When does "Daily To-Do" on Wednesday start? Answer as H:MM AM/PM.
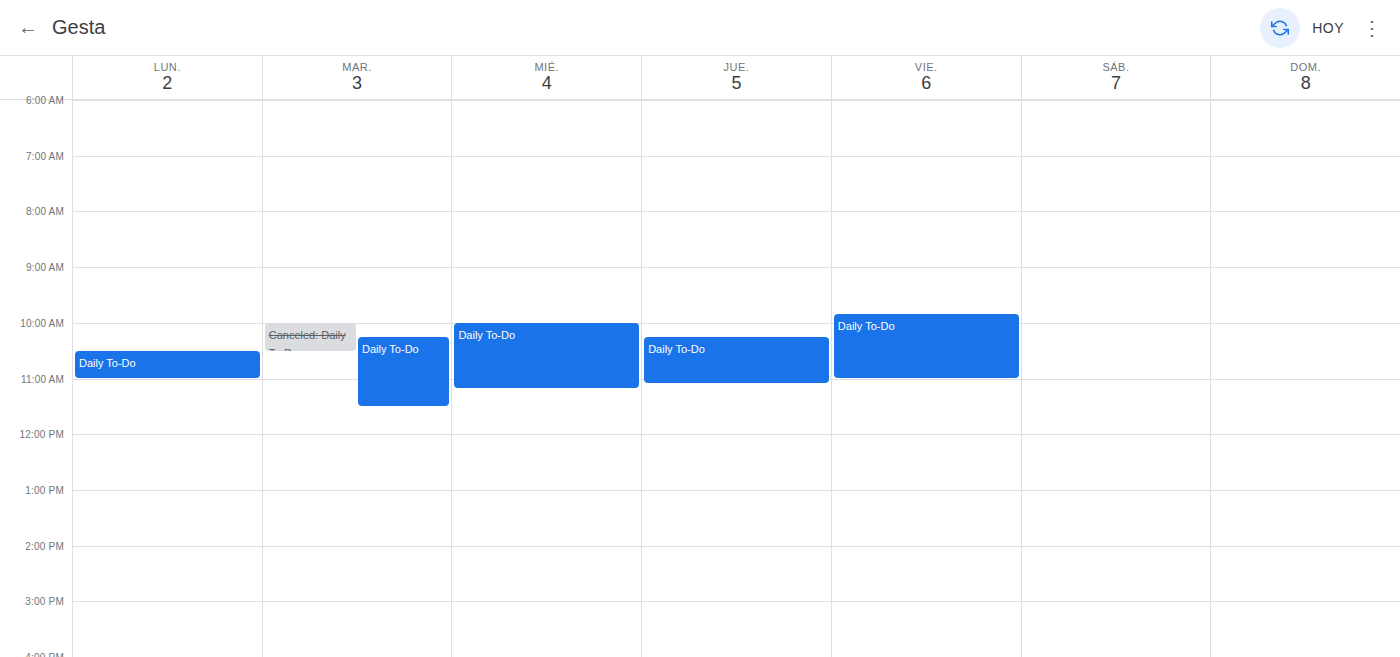
10:00 AM